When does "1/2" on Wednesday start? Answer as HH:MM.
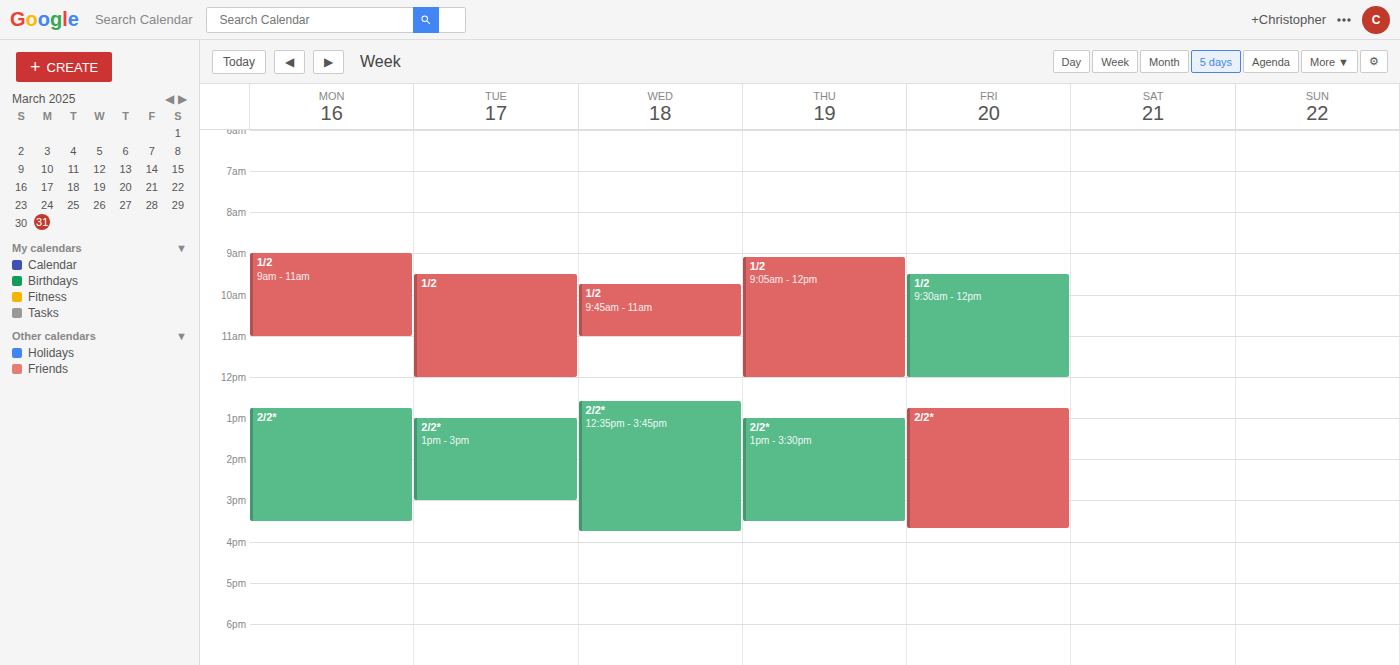
09:45